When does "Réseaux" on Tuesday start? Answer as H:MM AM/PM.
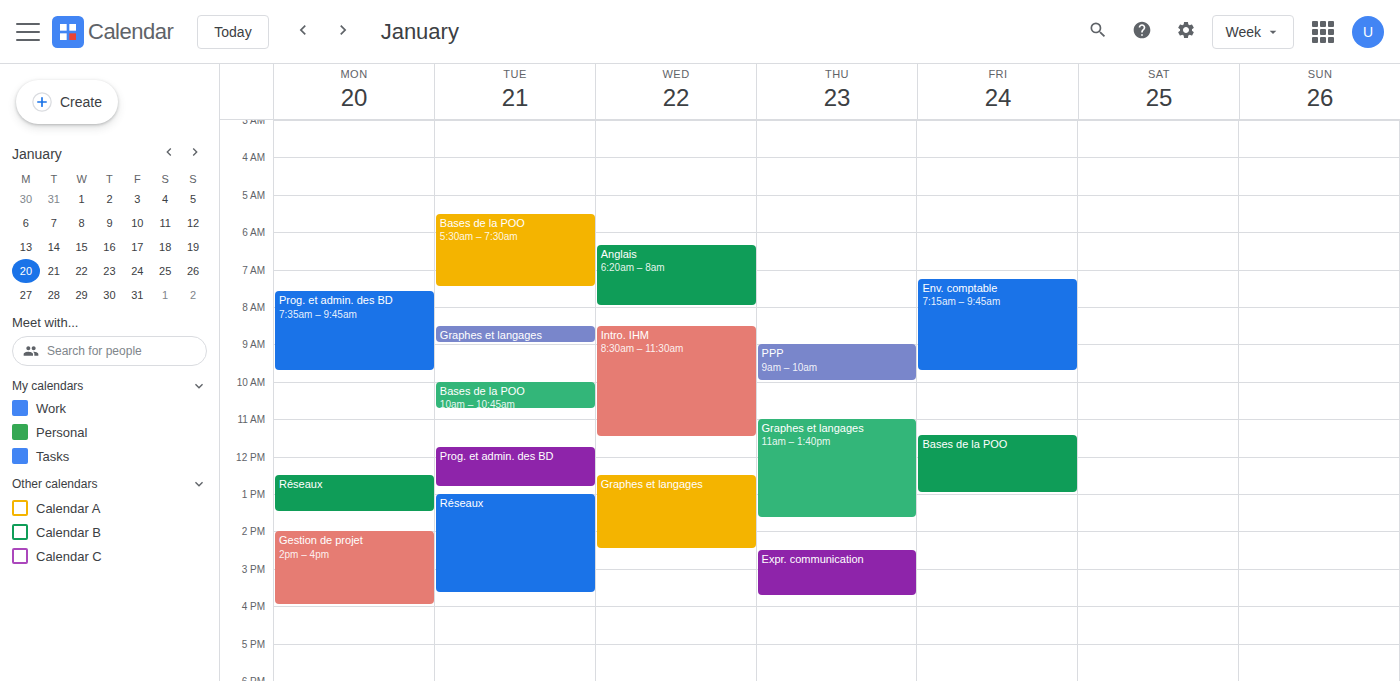
1:00 PM